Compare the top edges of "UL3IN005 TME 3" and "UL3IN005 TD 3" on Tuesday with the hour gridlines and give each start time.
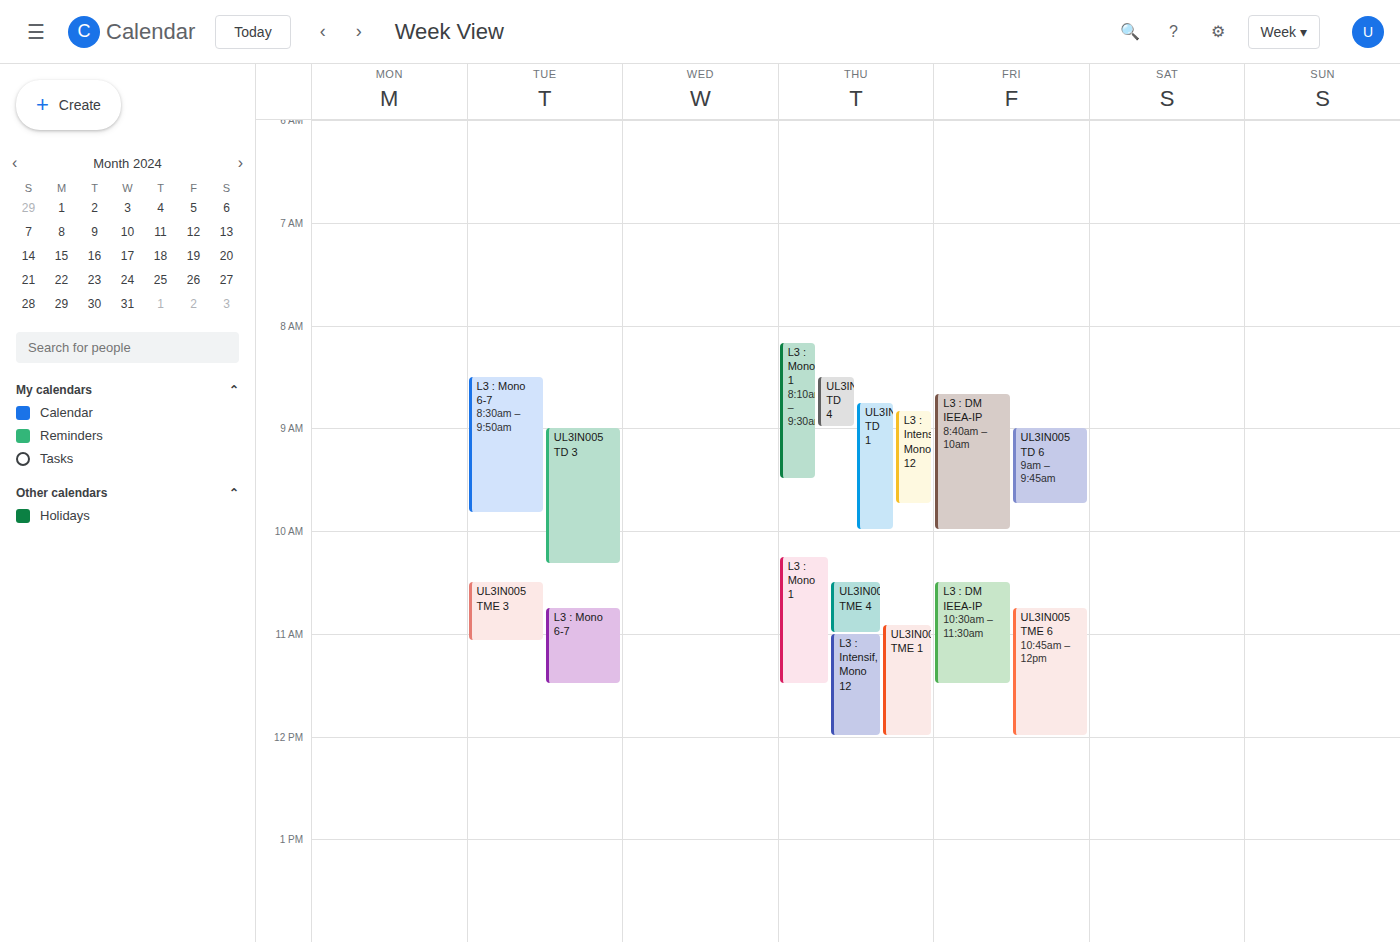
"UL3IN005 TME 3": 10:30, halfway between the 10:00 and 11:00 lines. "UL3IN005 TD 3": 09:00, exactly on the 09:00 line.